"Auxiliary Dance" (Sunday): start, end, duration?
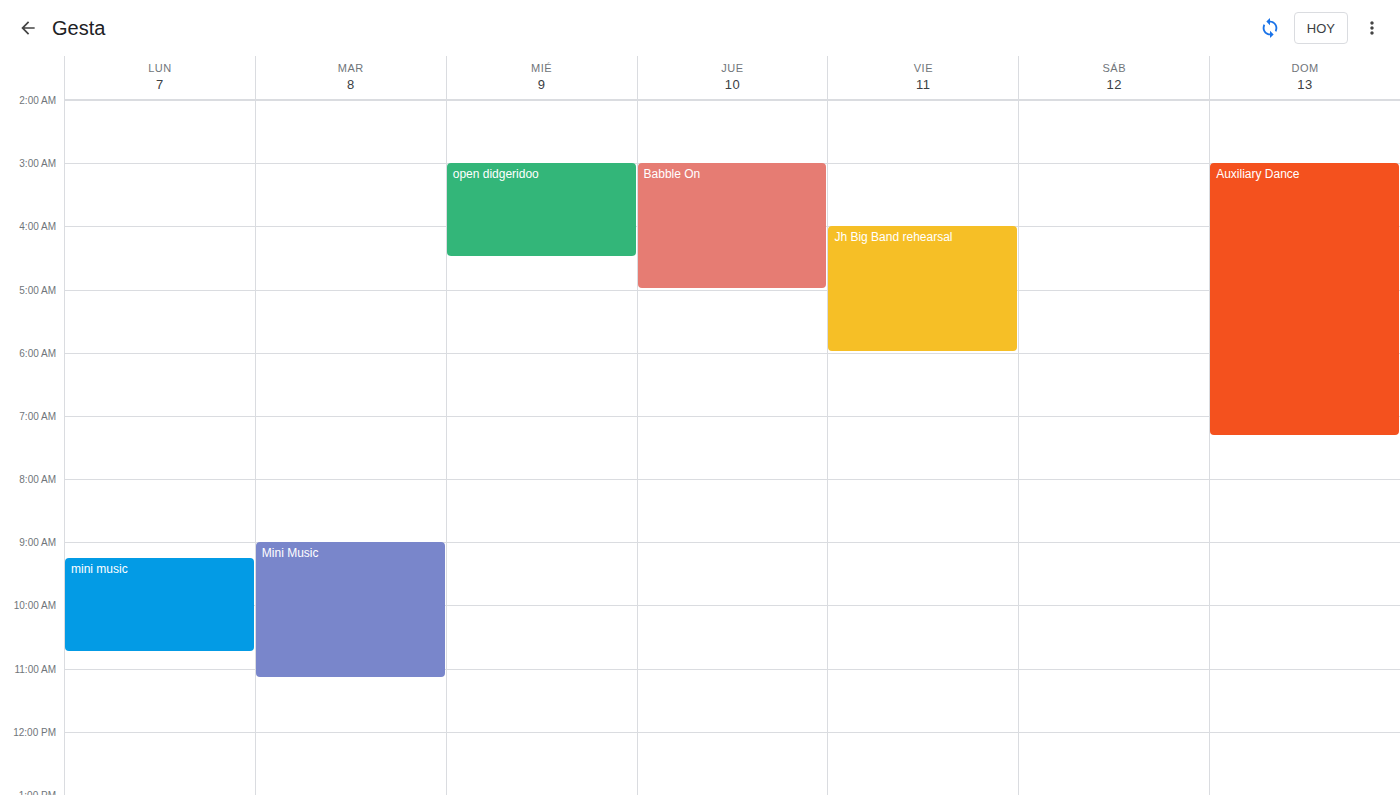
3:00 AM to 7:20 AM, 4 hours 20 minutes